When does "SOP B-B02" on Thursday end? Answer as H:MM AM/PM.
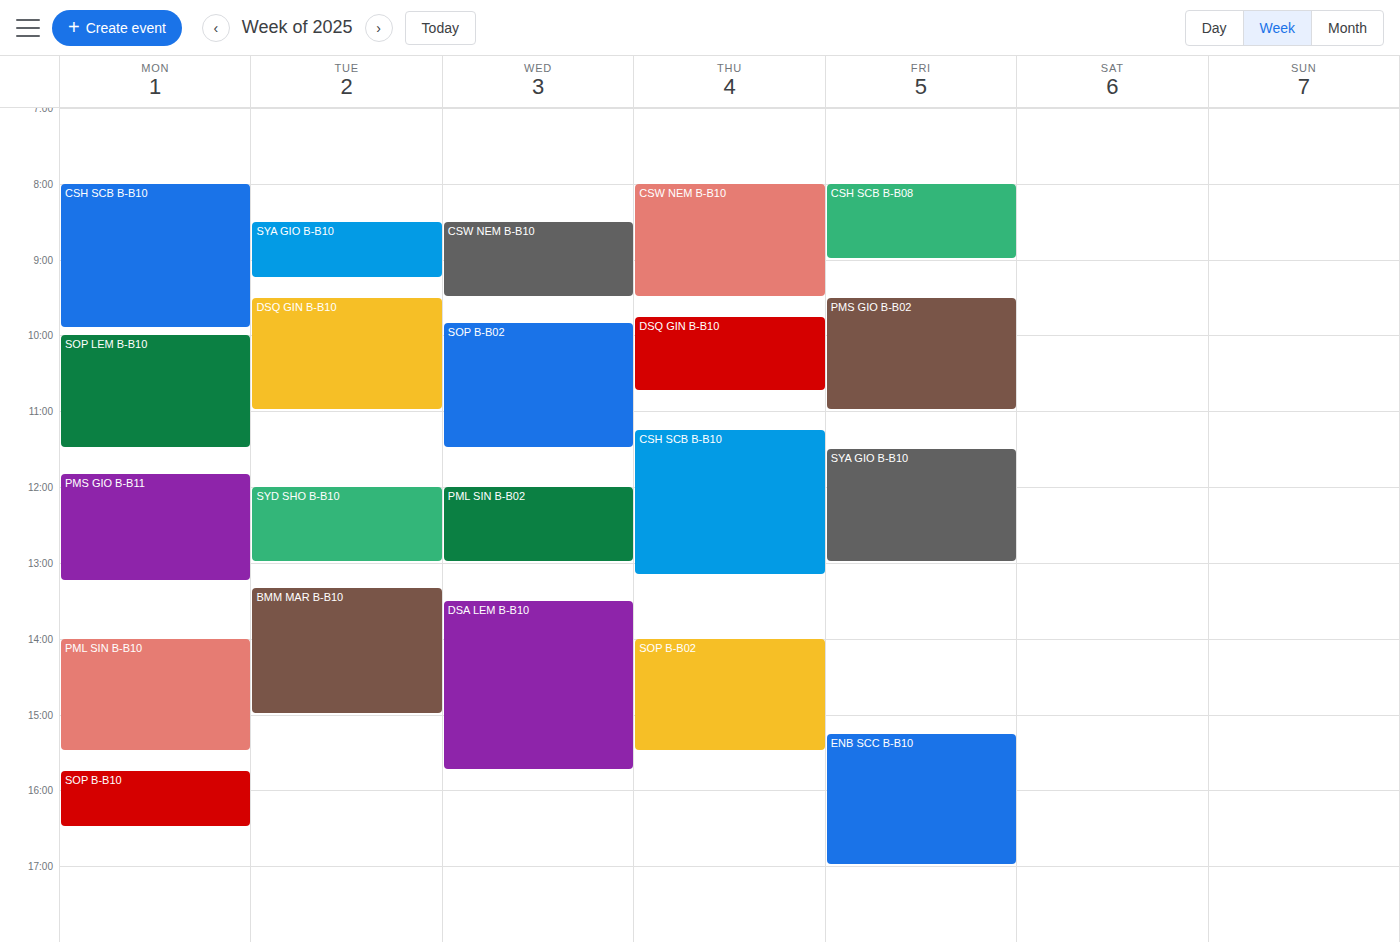
3:30 PM